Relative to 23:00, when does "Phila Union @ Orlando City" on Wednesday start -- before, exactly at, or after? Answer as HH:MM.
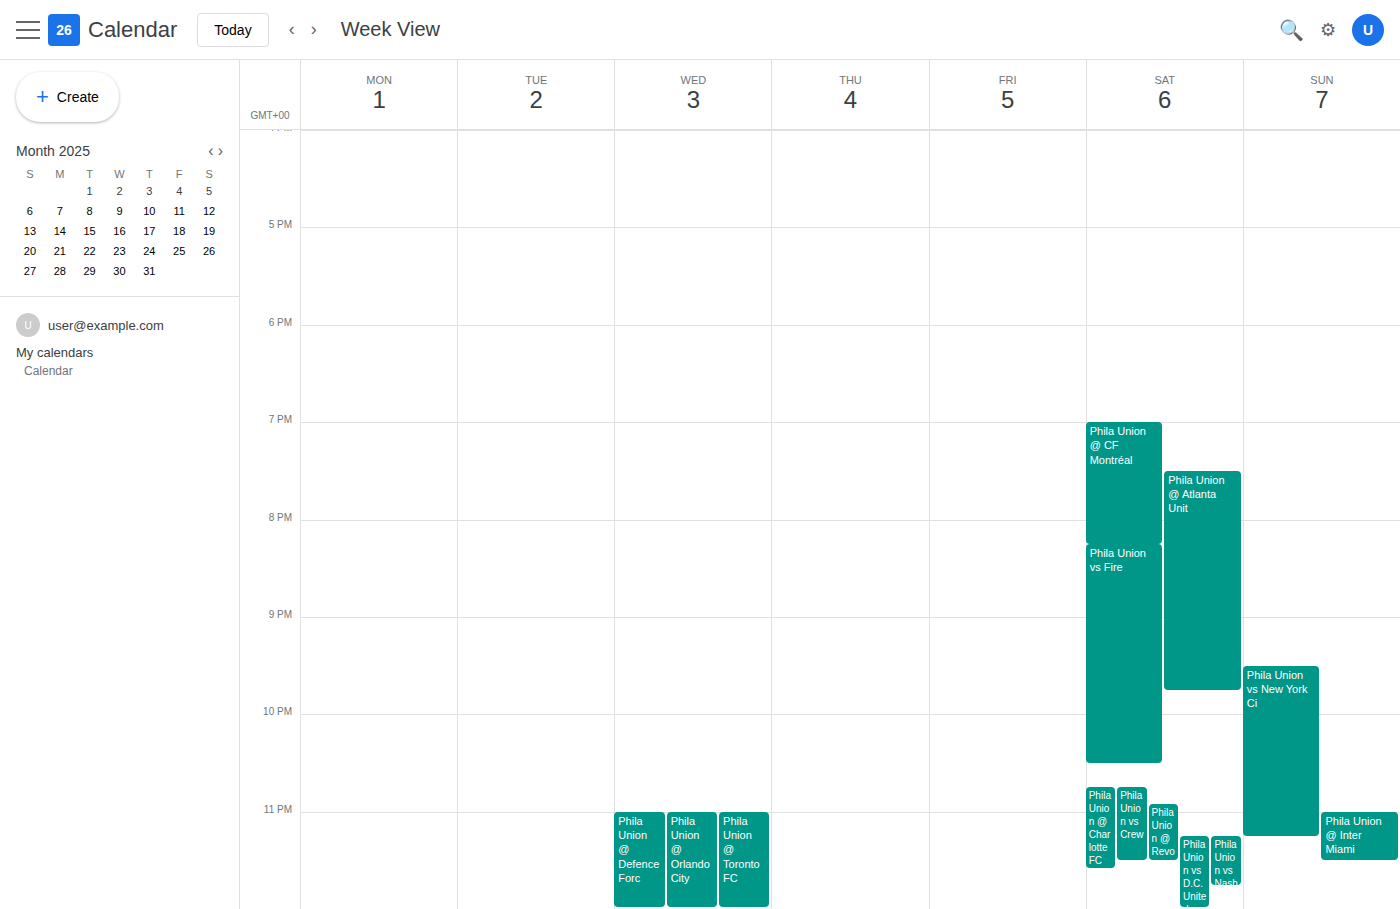
23:00 -- exactly at 23:00, on the 23:00 line.